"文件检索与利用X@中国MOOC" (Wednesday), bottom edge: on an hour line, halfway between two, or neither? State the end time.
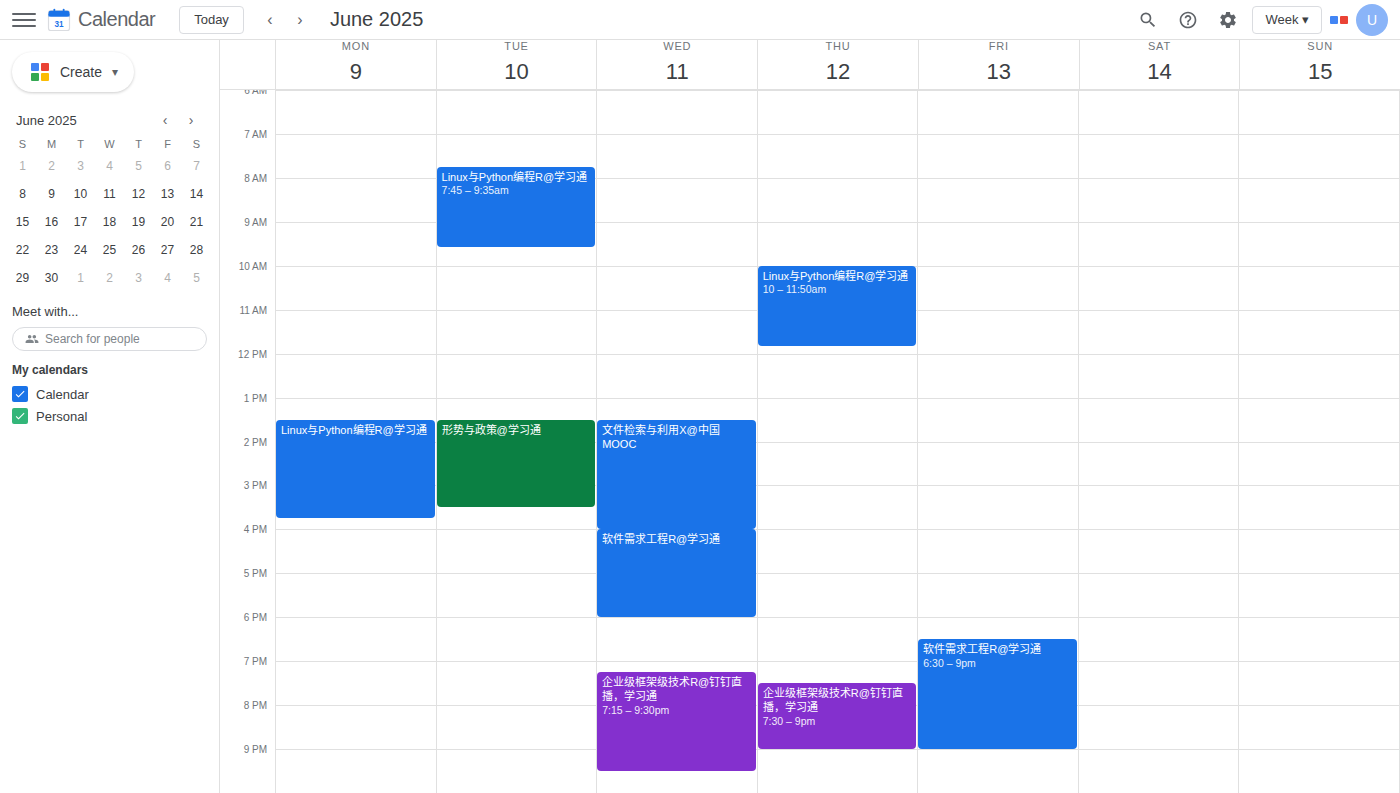
4:00 PM -- exactly on the 4 PM line.